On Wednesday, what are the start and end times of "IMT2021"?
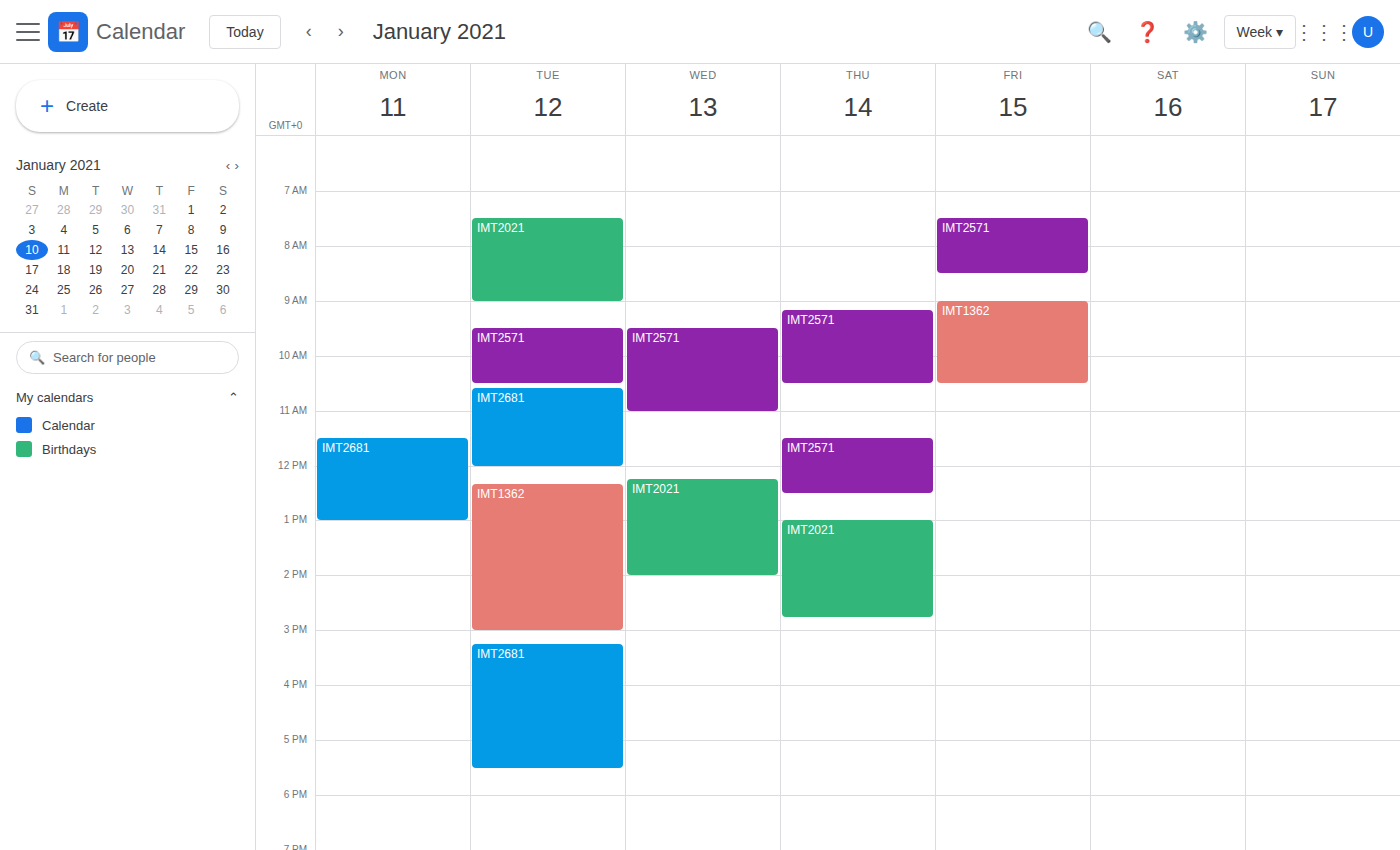
12:15 PM to 2:00 PM